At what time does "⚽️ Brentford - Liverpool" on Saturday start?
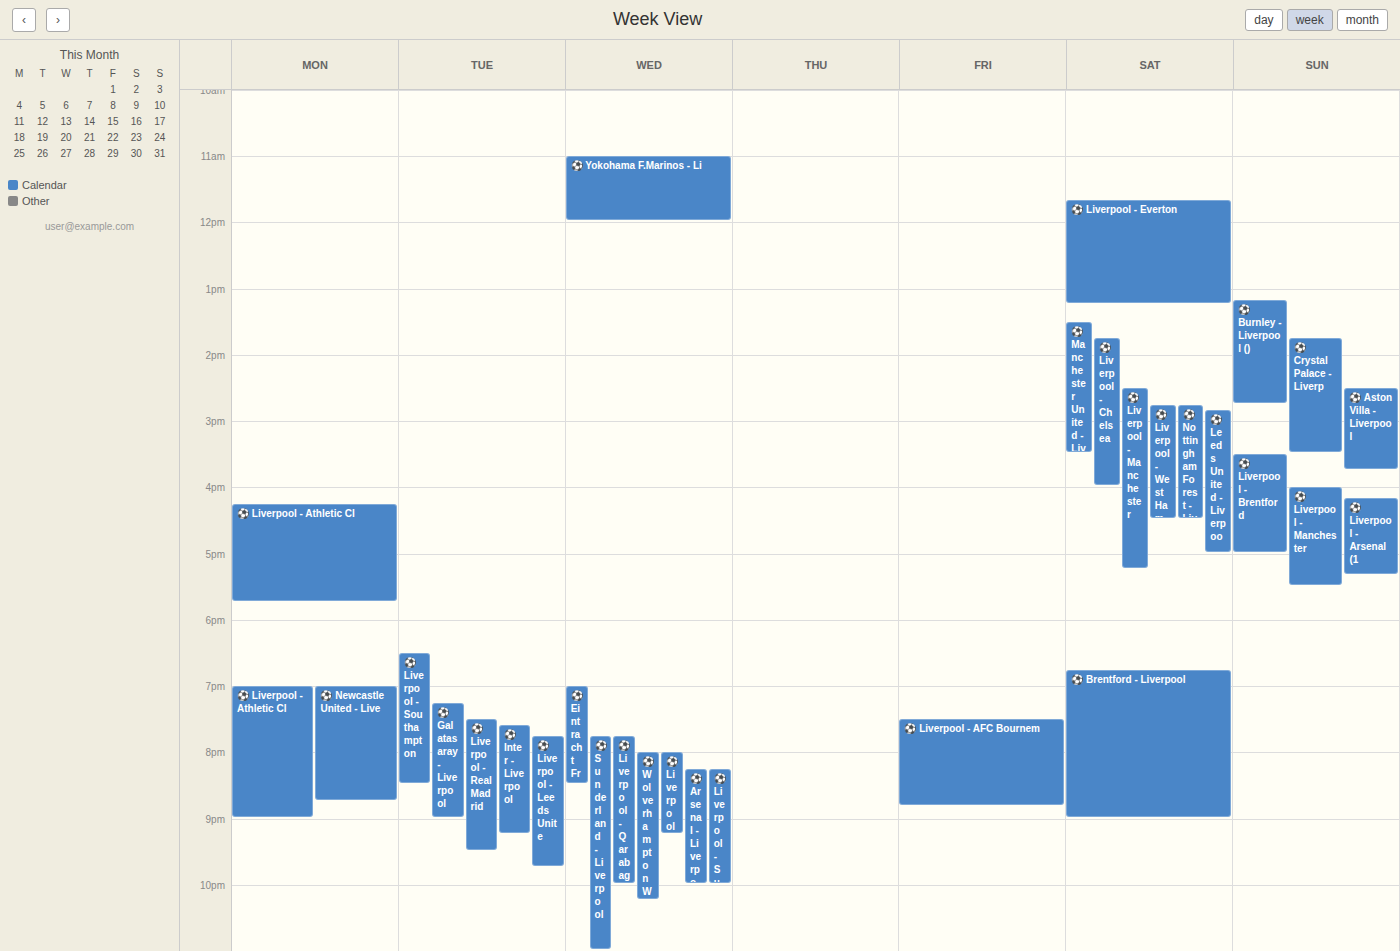
6:45 PM